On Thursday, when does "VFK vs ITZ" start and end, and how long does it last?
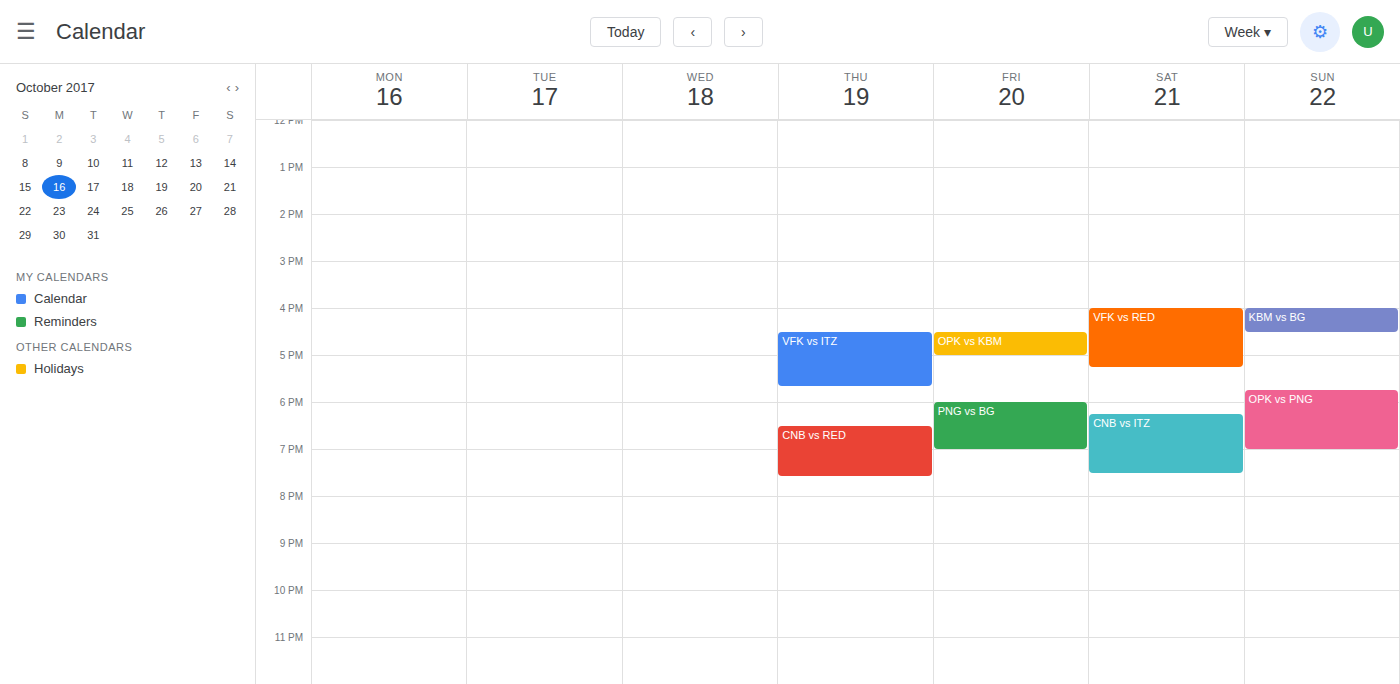
4:30 PM to 5:40 PM, 1 hour 10 minutes